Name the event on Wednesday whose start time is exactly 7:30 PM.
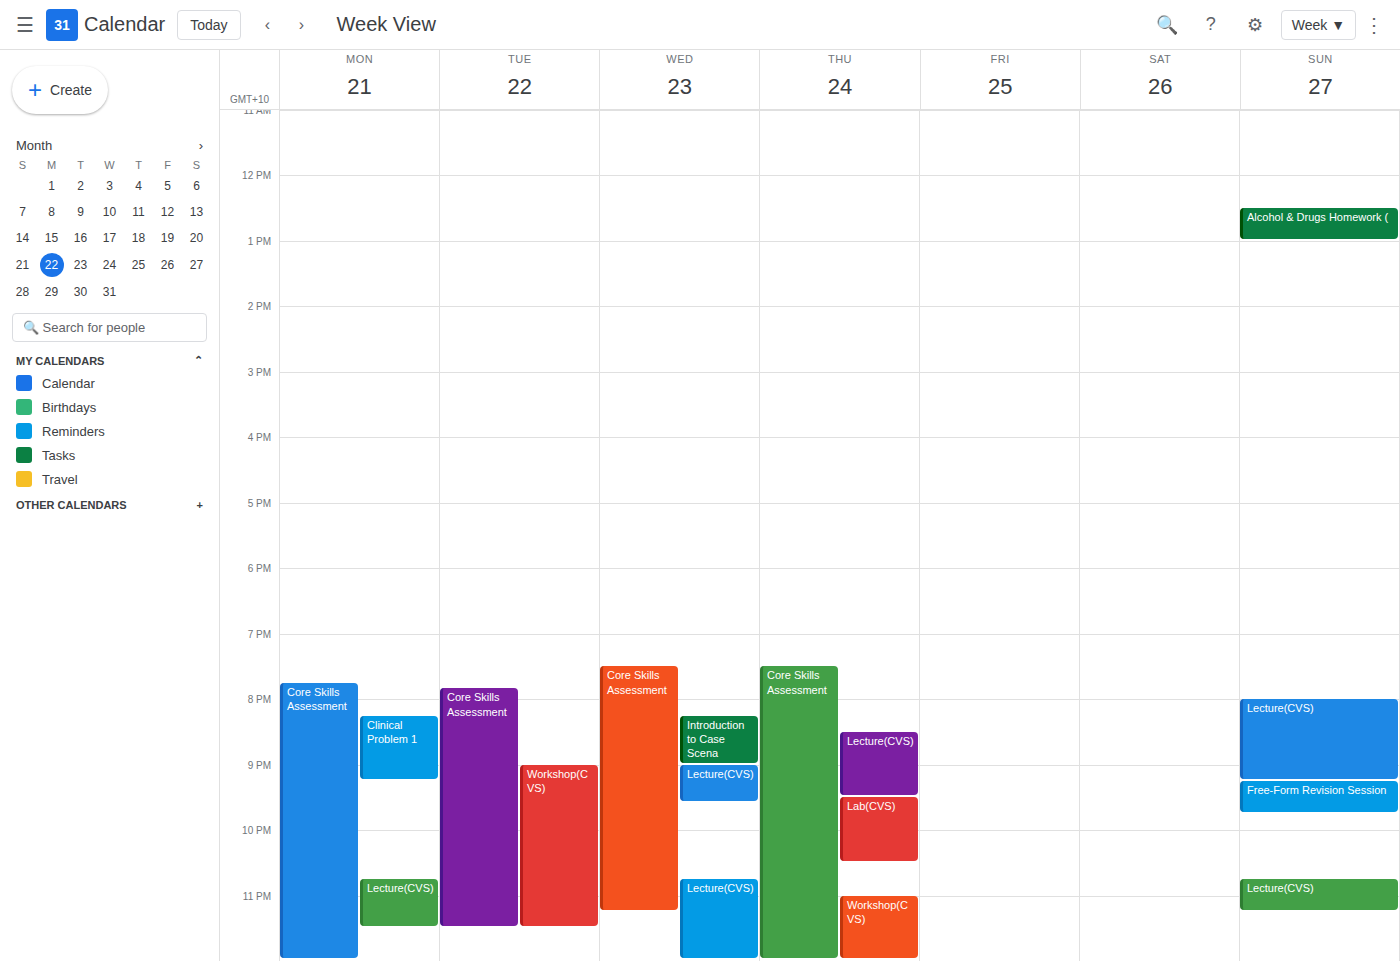
"Core Skills Assessment"